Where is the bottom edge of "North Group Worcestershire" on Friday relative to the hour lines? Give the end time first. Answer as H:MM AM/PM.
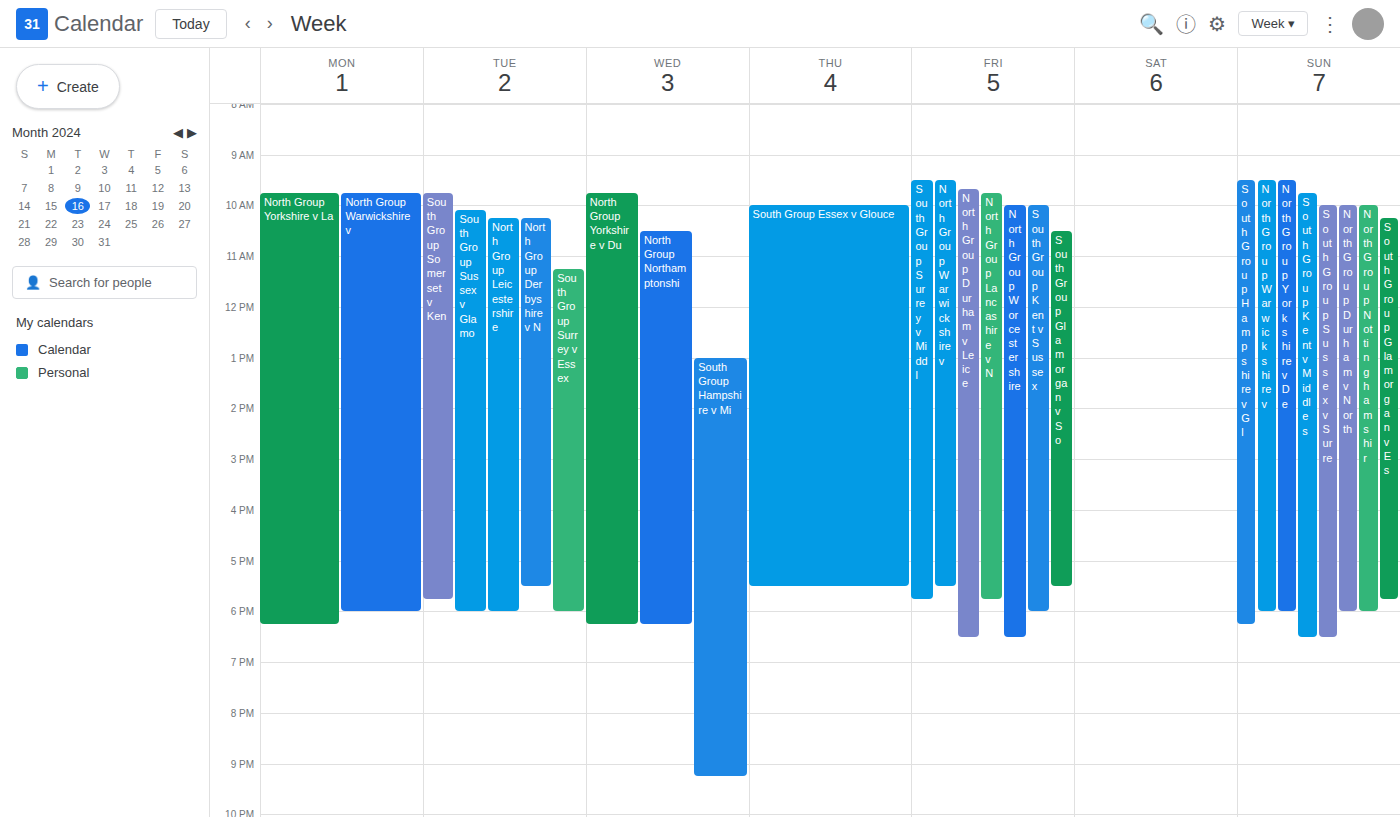
6:30 PM -- halfway between the 6 PM and 7 PM lines.